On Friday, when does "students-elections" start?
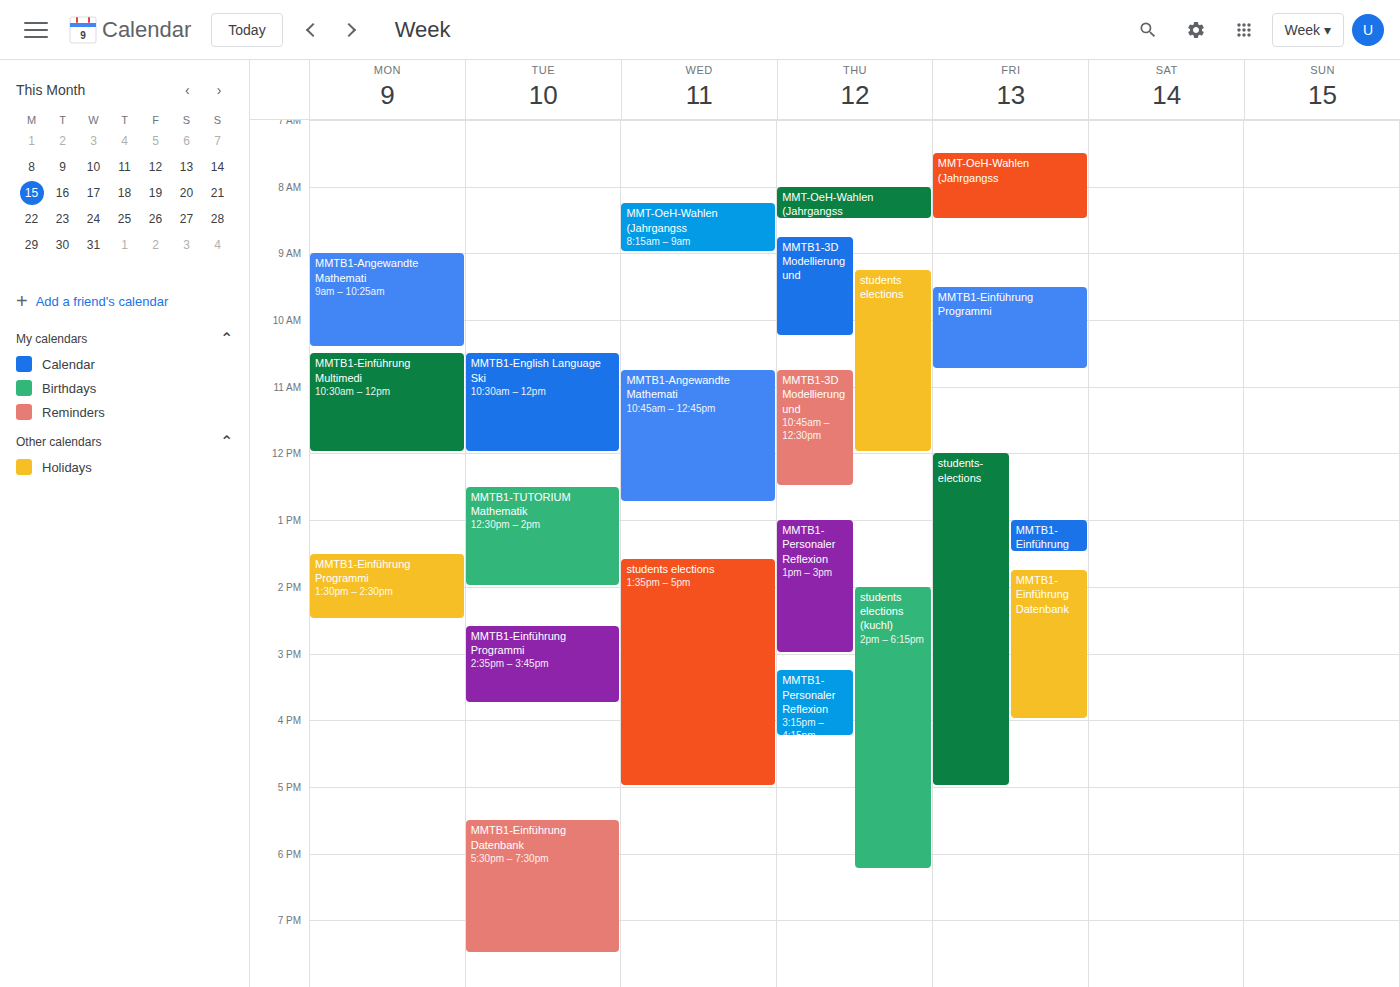
12:00 PM